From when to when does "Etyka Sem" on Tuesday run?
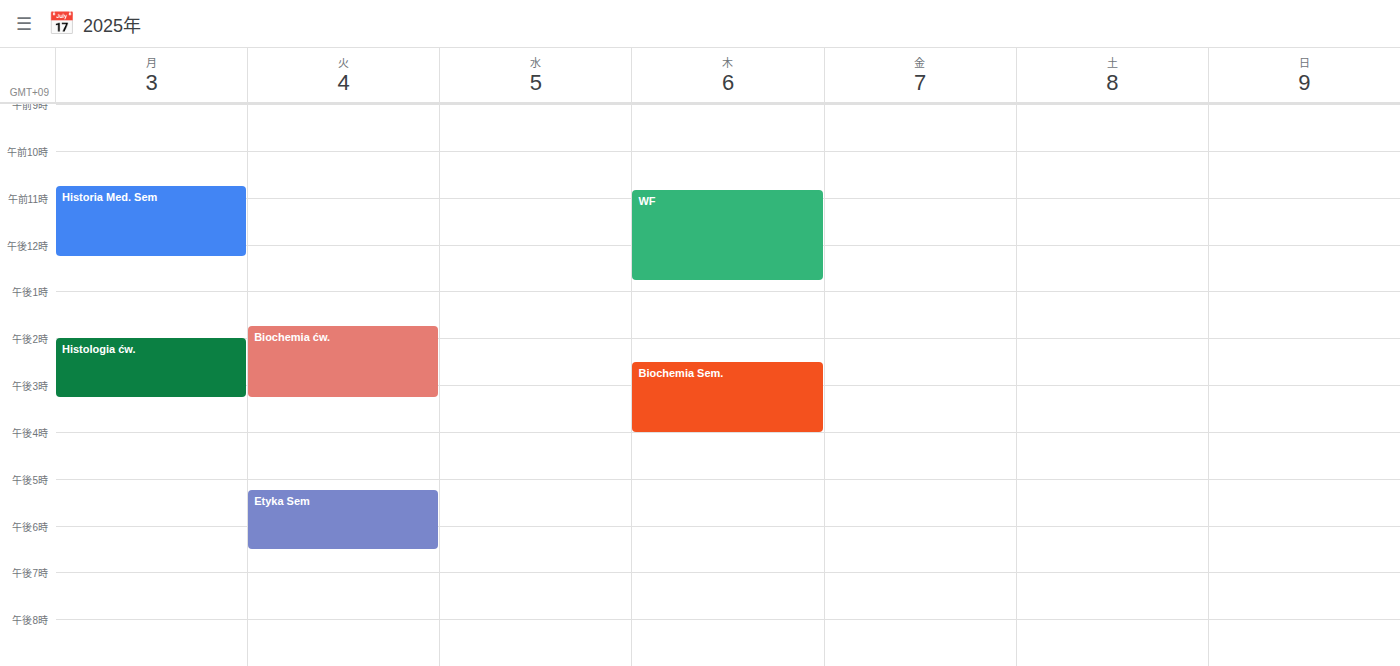
5:15 PM to 6:30 PM